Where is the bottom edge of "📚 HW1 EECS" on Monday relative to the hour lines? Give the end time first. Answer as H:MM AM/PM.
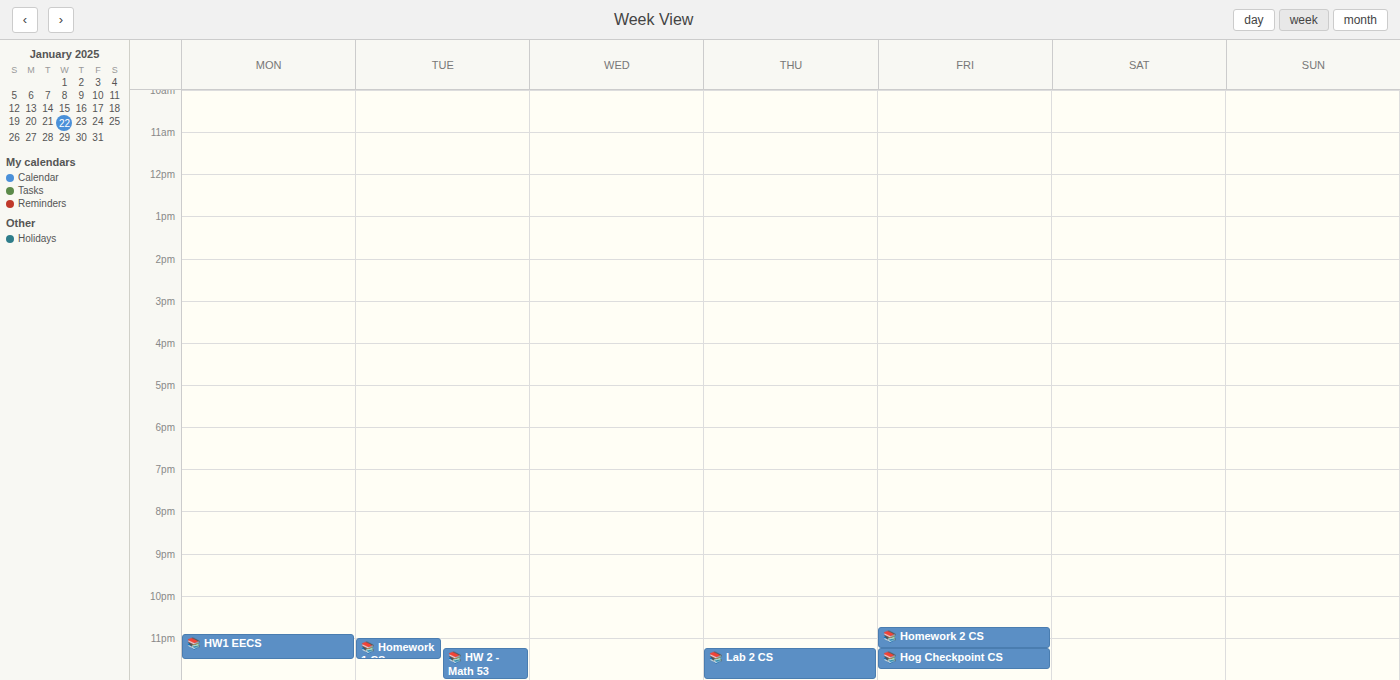
11:30 PM -- halfway between the 11 PM and 12 AM lines.